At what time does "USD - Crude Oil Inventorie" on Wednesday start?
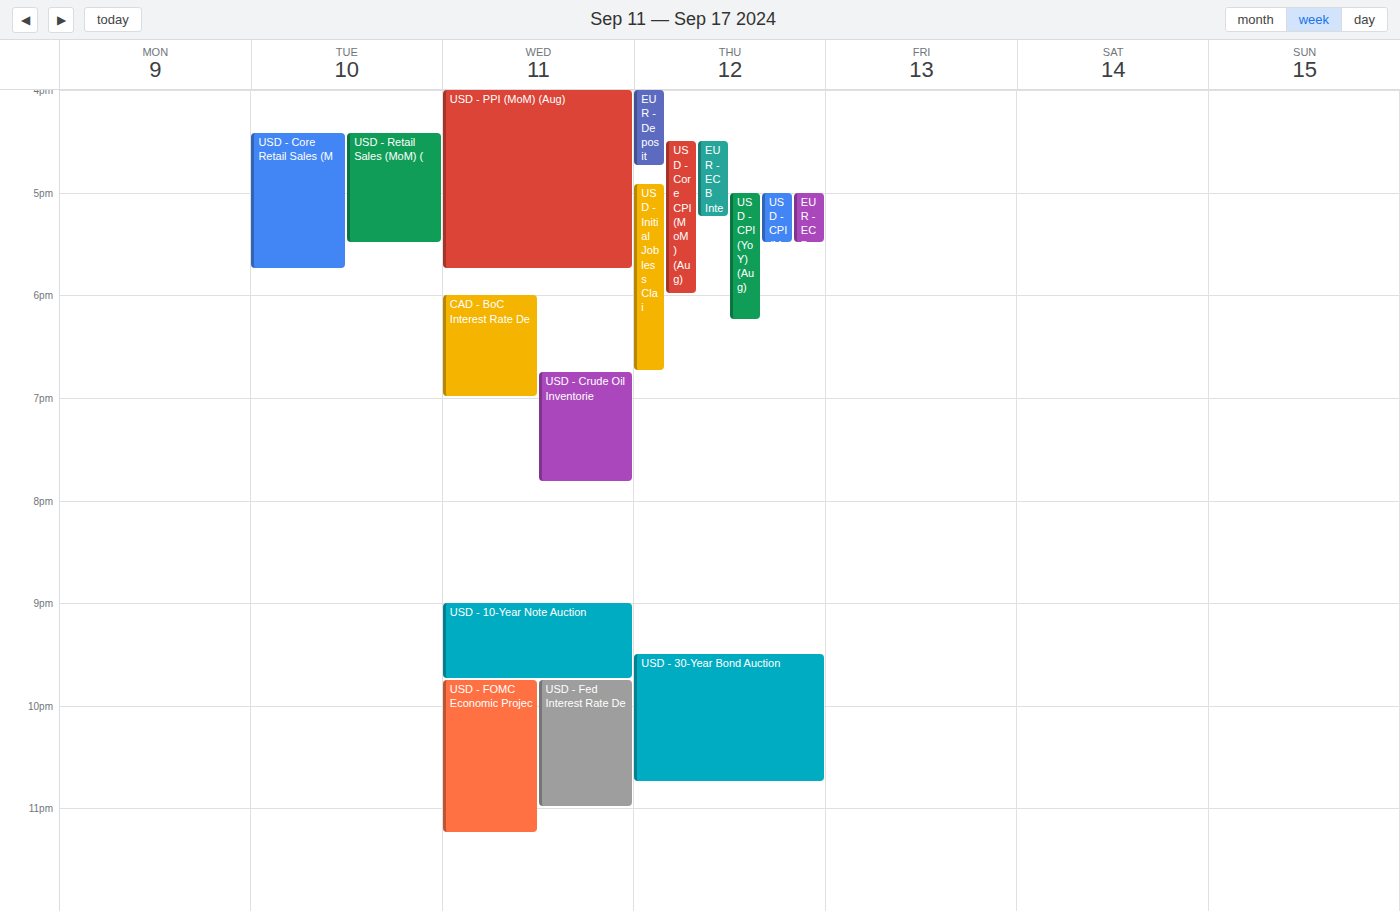
6:45 PM